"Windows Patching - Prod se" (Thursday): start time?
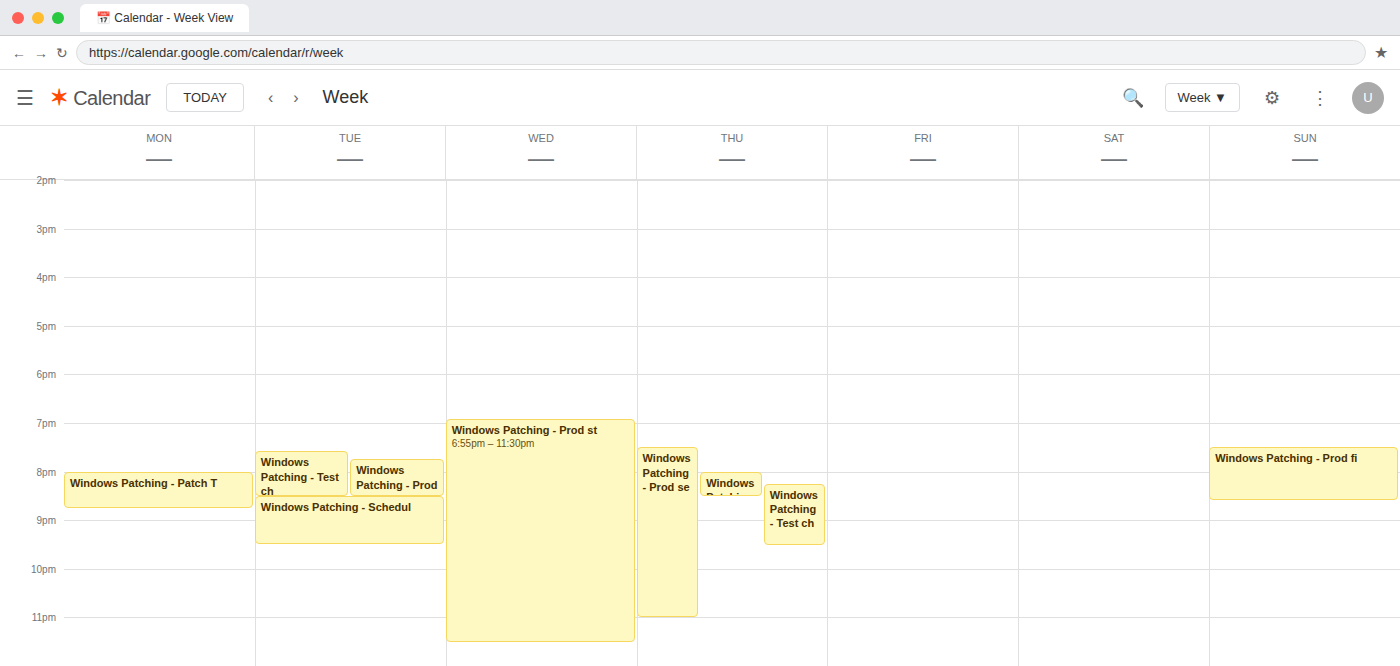
7:30 PM